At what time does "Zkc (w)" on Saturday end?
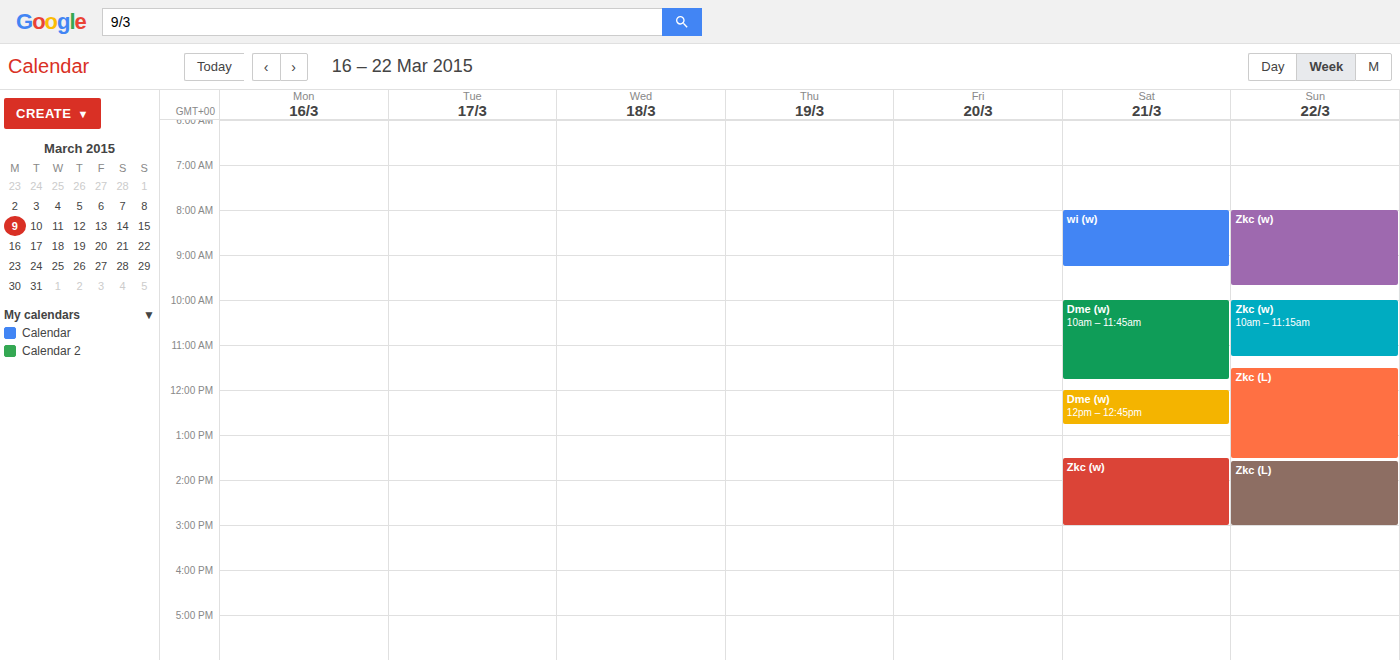
3:00 PM